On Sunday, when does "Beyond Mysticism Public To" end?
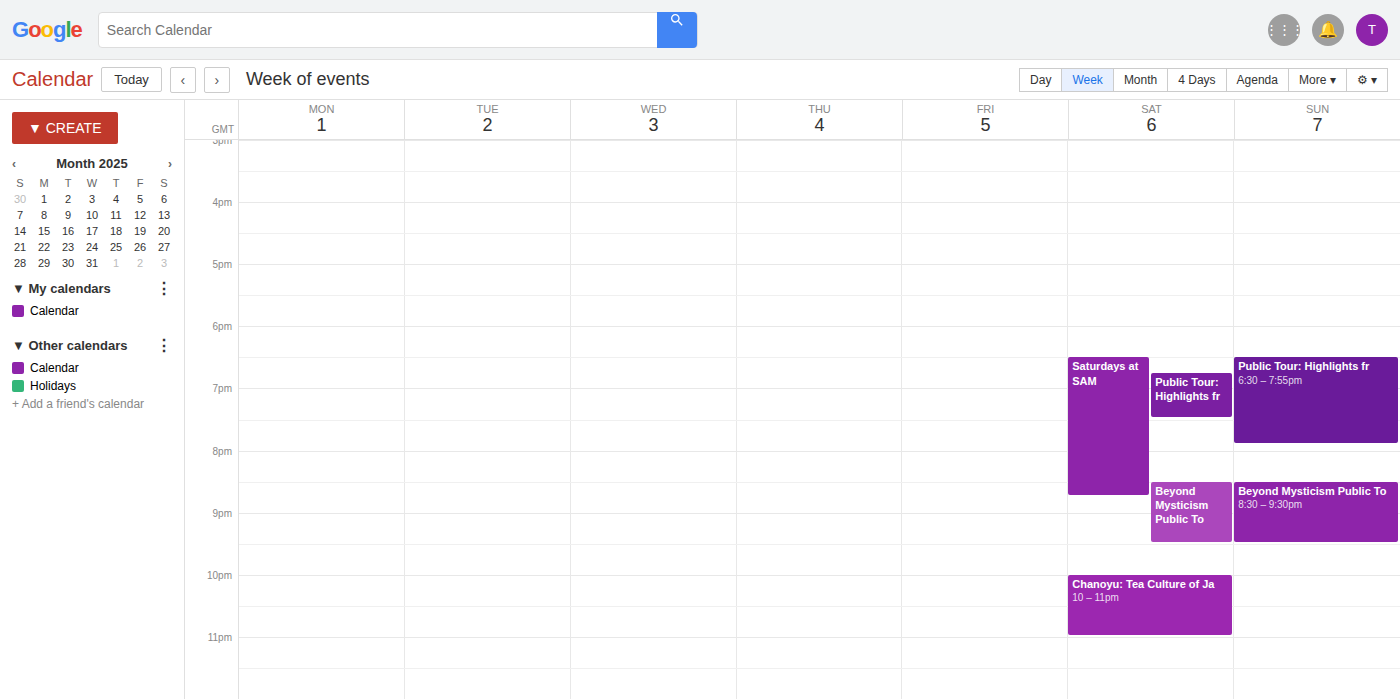
21:30